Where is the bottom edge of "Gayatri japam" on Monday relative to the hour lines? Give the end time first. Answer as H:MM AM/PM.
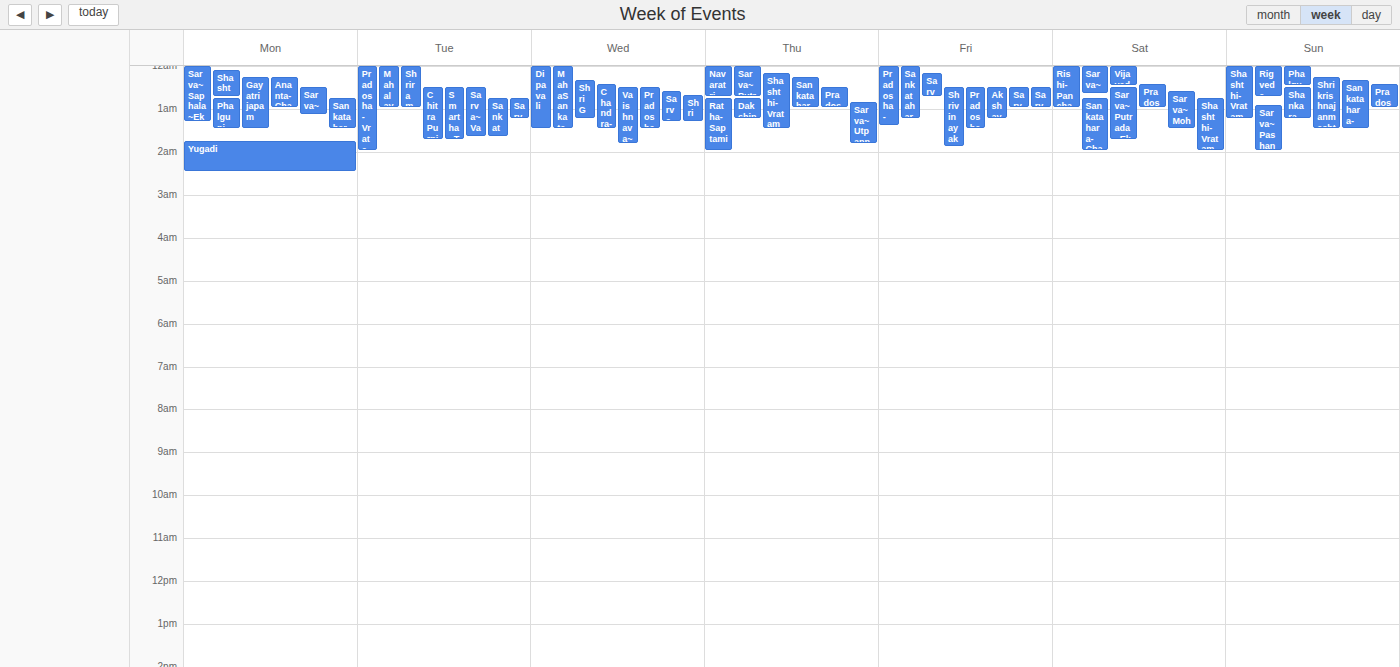
1:30 AM -- halfway between the 1 AM and 2 AM lines.